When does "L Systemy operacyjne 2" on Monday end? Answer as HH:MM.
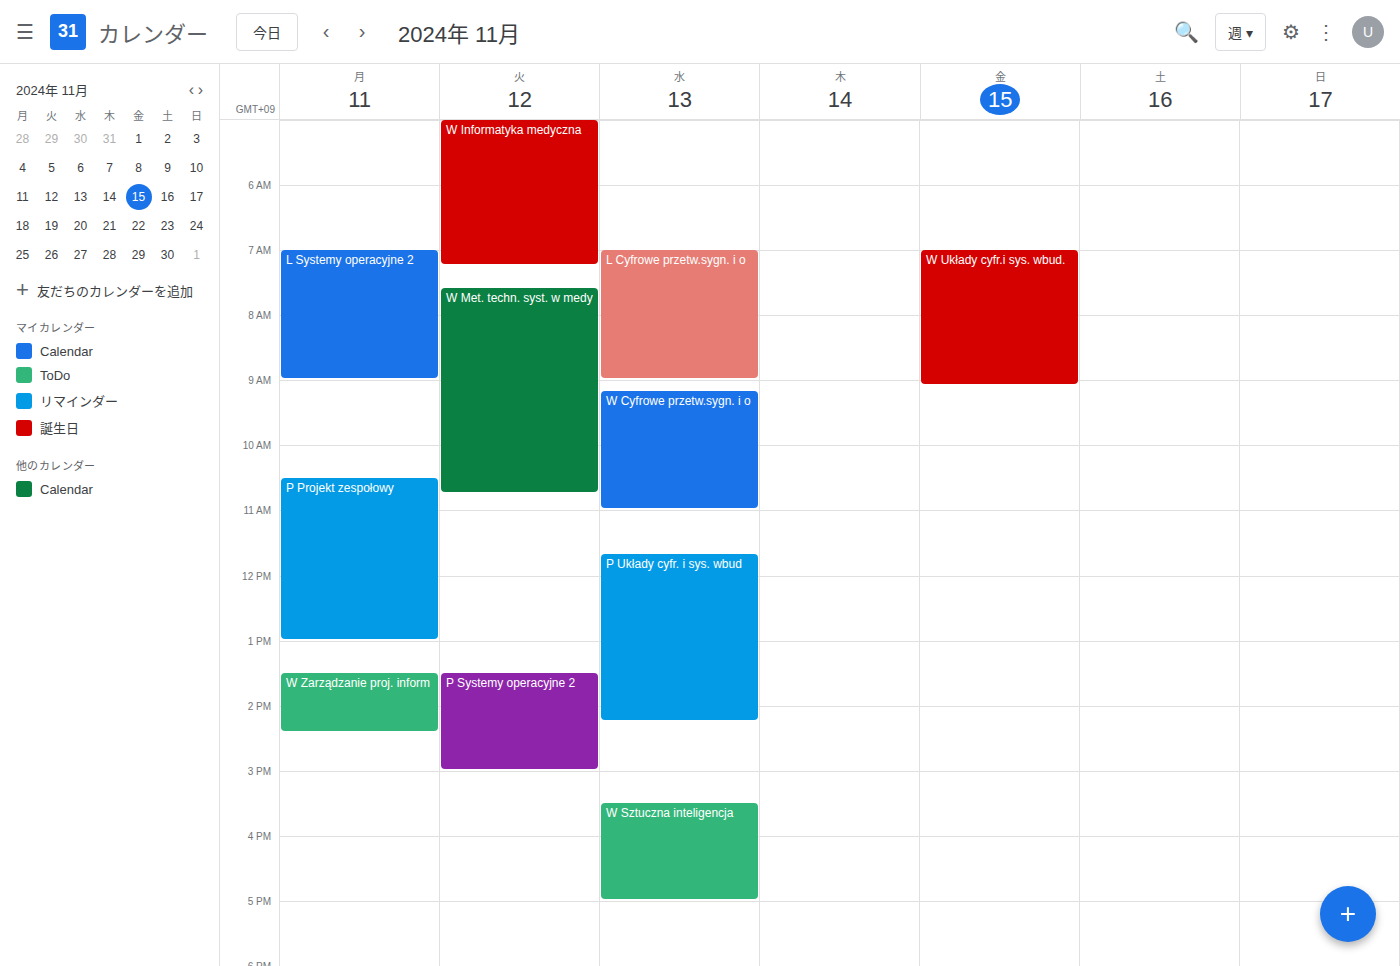
09:00